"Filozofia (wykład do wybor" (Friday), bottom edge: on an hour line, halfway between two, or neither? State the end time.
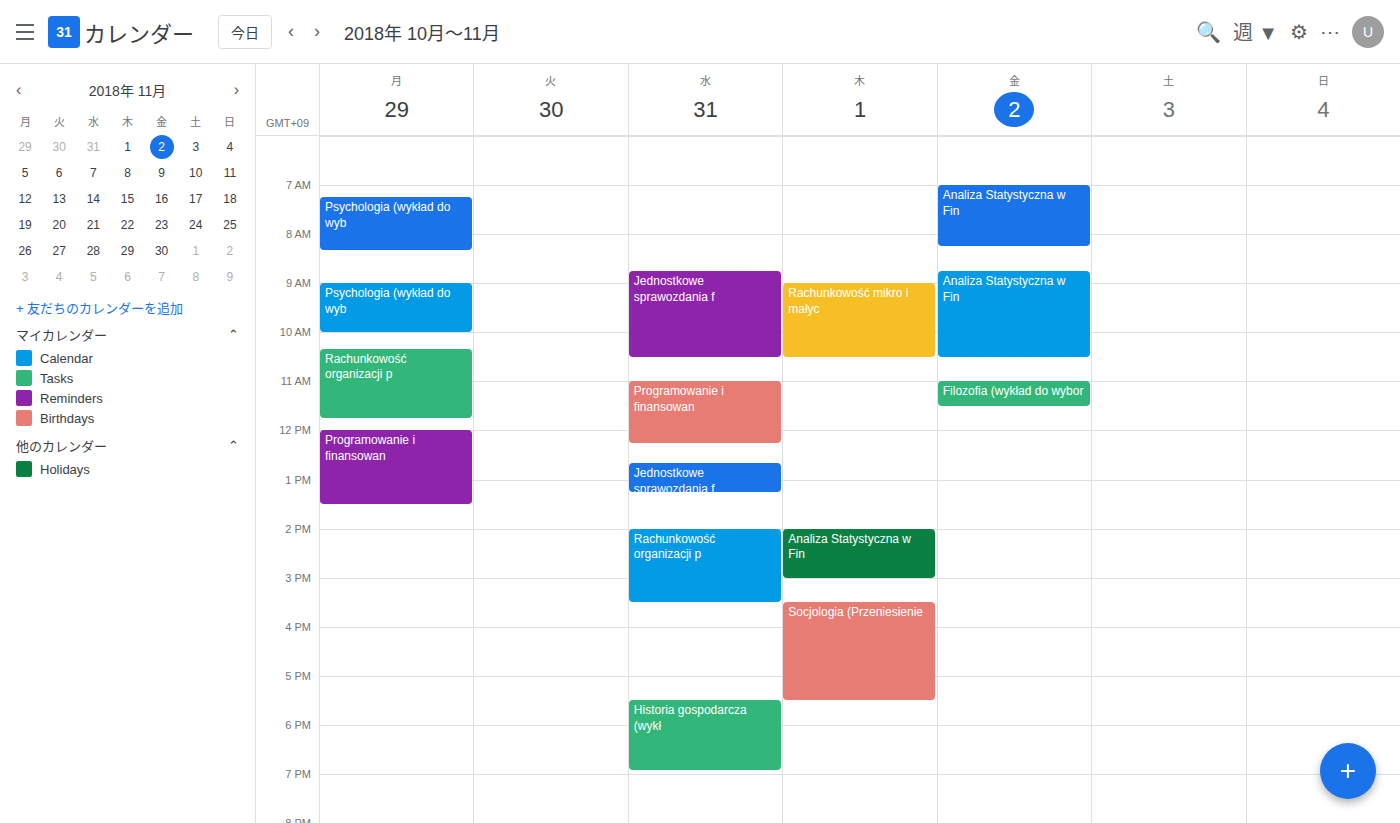
11:30 -- halfway between the 11:00 and 12:00 lines.